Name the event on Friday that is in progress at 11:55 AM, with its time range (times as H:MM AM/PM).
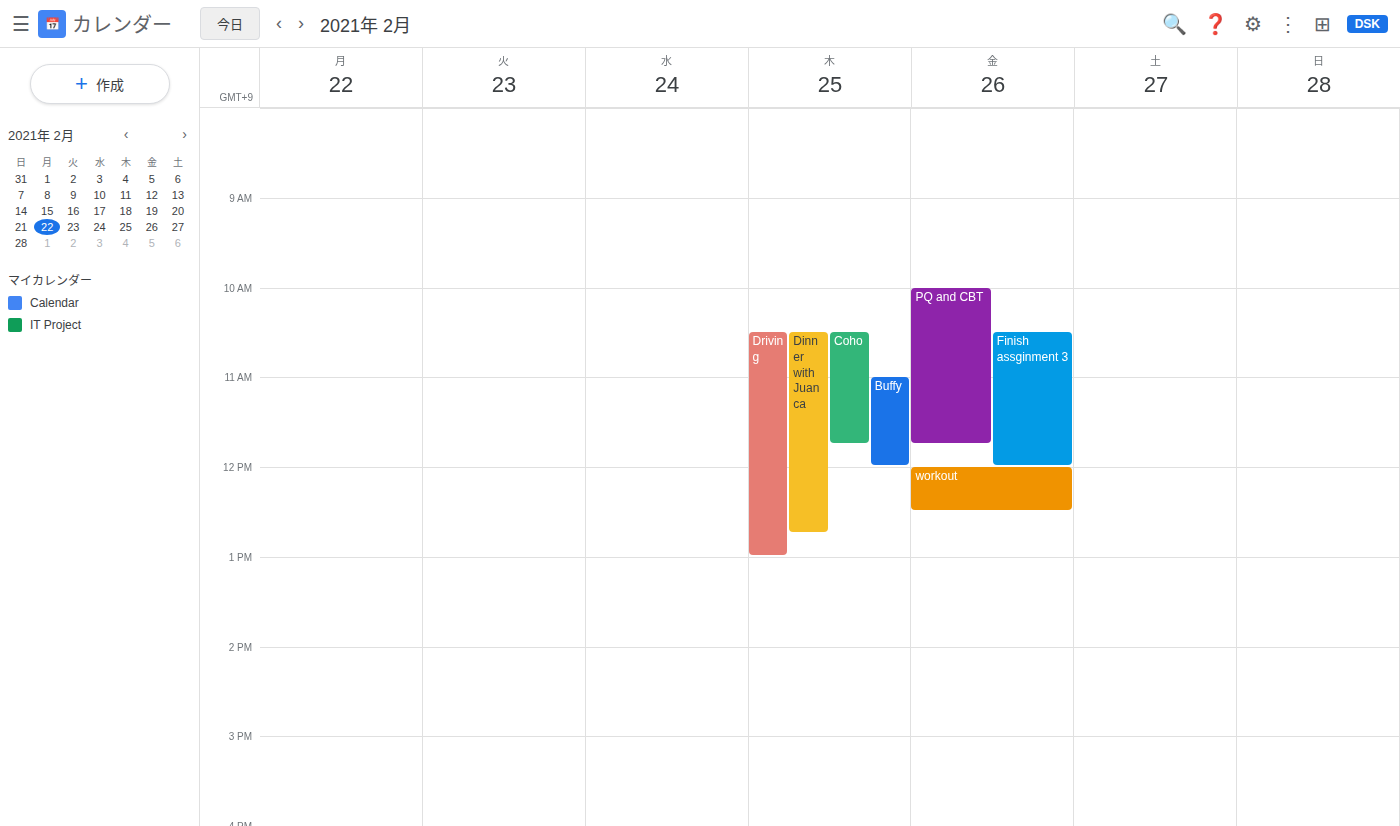
"Finish assginment 3", 10:30 AM to 12:00 PM